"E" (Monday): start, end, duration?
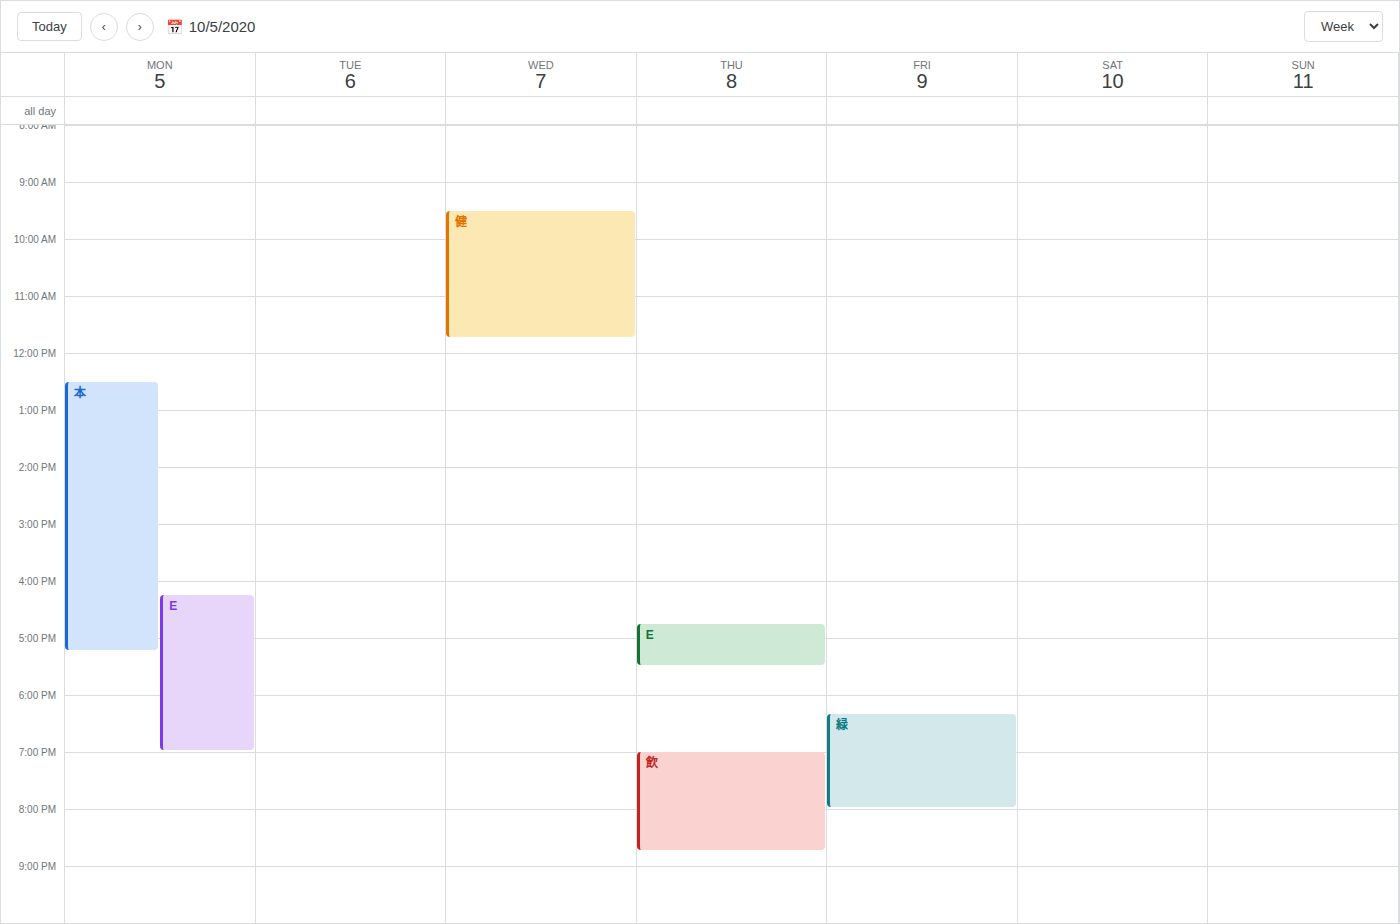
4:15 PM to 7:00 PM, 2 hours 45 minutes